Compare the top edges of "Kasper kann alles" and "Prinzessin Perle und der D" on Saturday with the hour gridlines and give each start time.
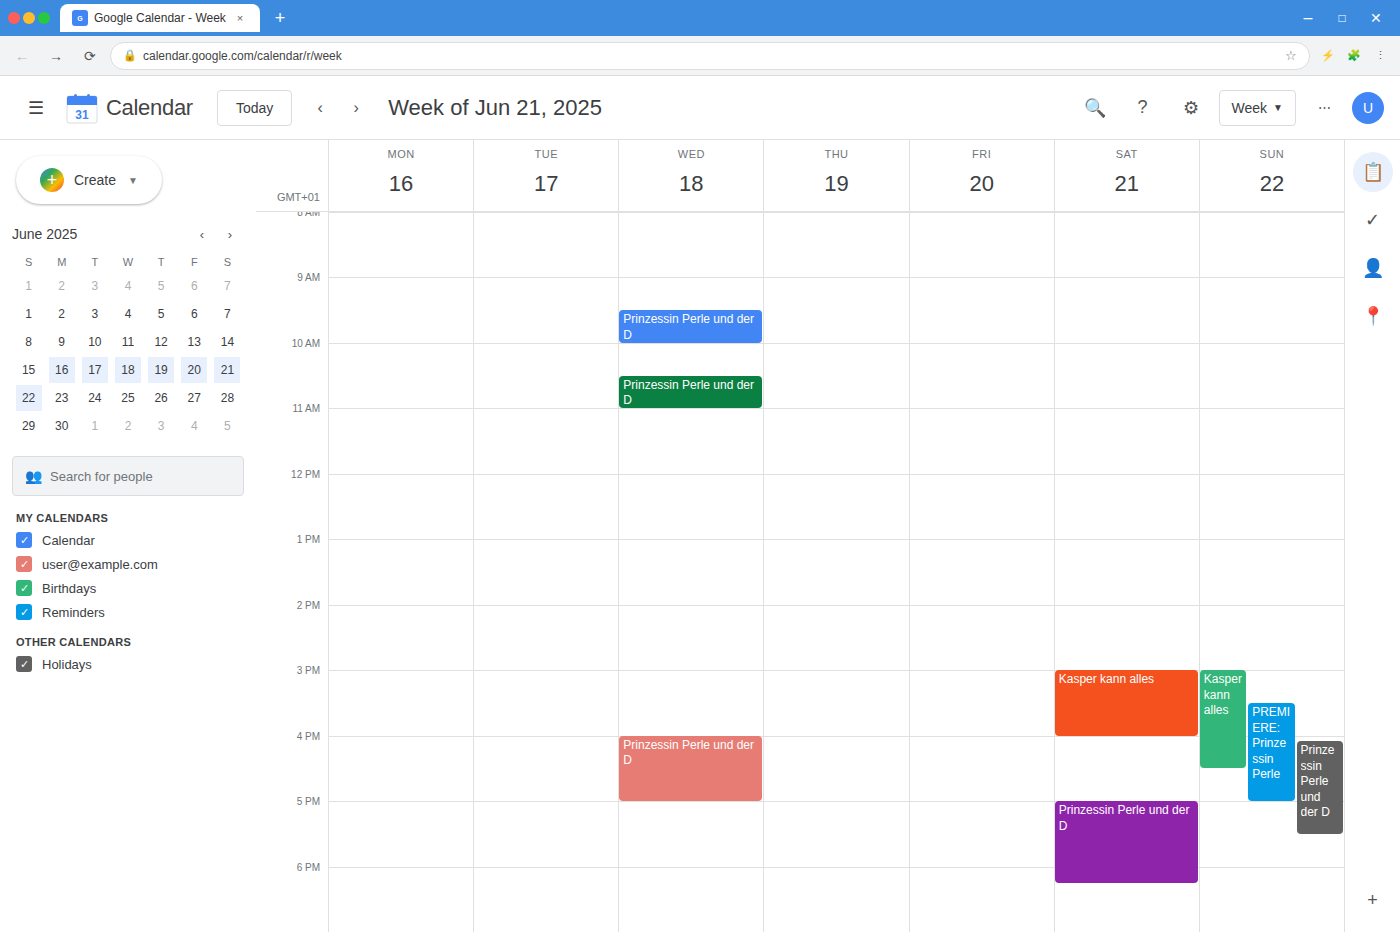
"Kasper kann alles": 3:00 PM, exactly on the 3 PM line. "Prinzessin Perle und der D": 5:00 PM, exactly on the 5 PM line.